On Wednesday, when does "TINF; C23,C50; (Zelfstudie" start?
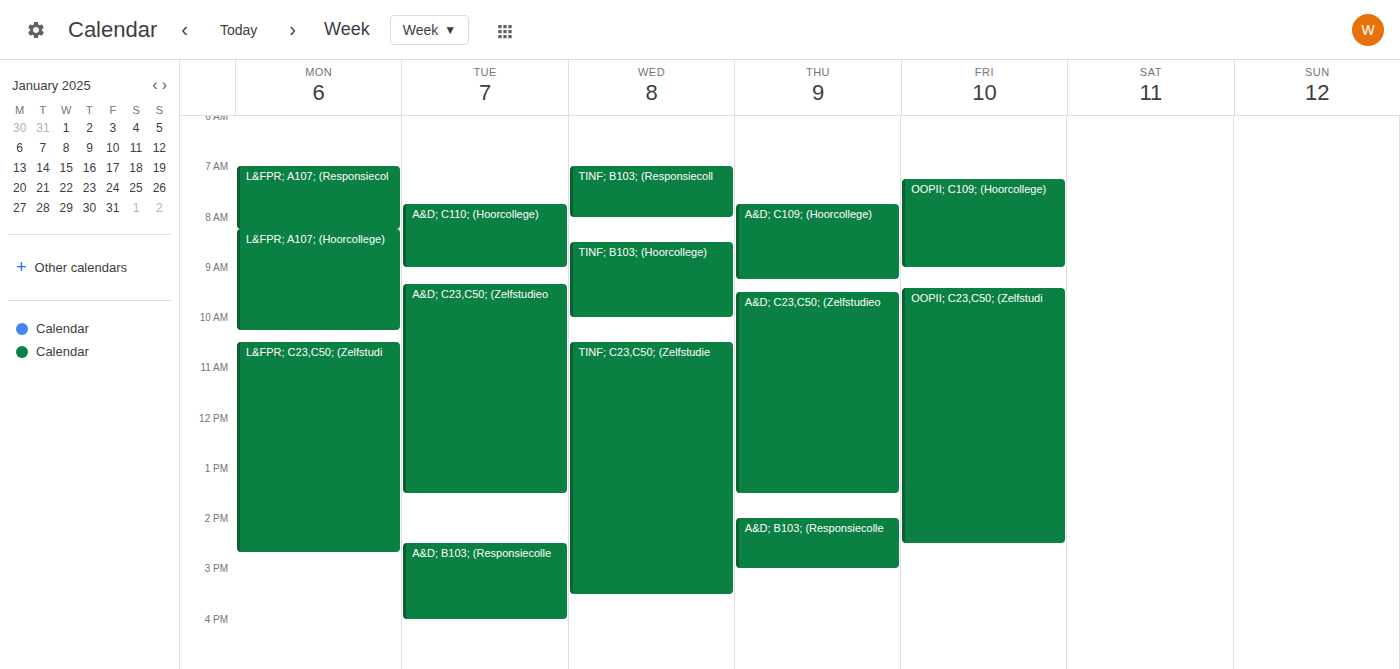
10:30 AM